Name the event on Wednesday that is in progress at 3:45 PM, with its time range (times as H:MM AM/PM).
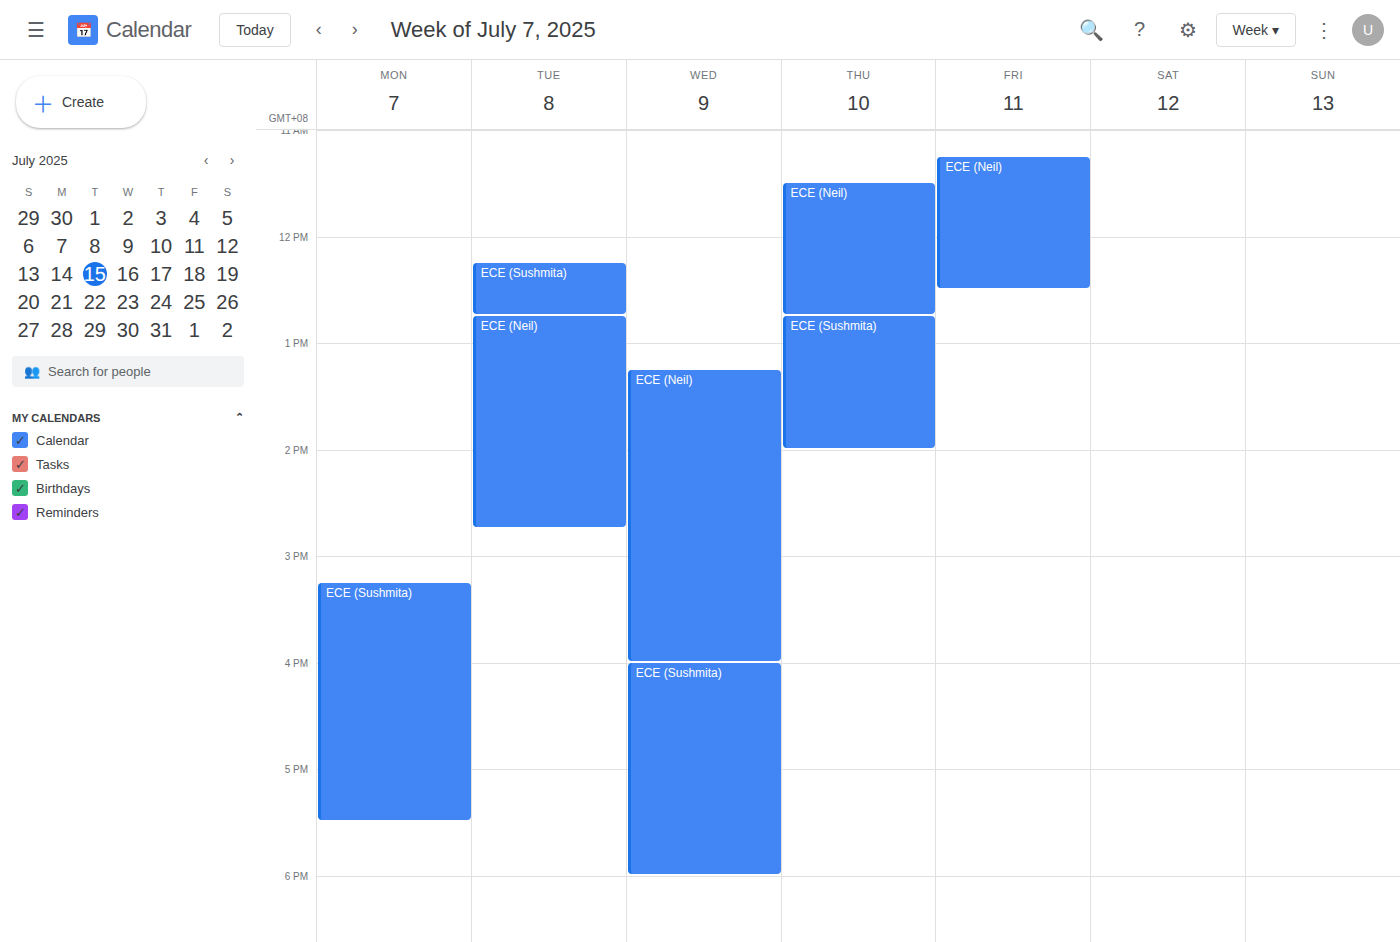
"ECE (Neil)", 1:15 PM to 4:00 PM